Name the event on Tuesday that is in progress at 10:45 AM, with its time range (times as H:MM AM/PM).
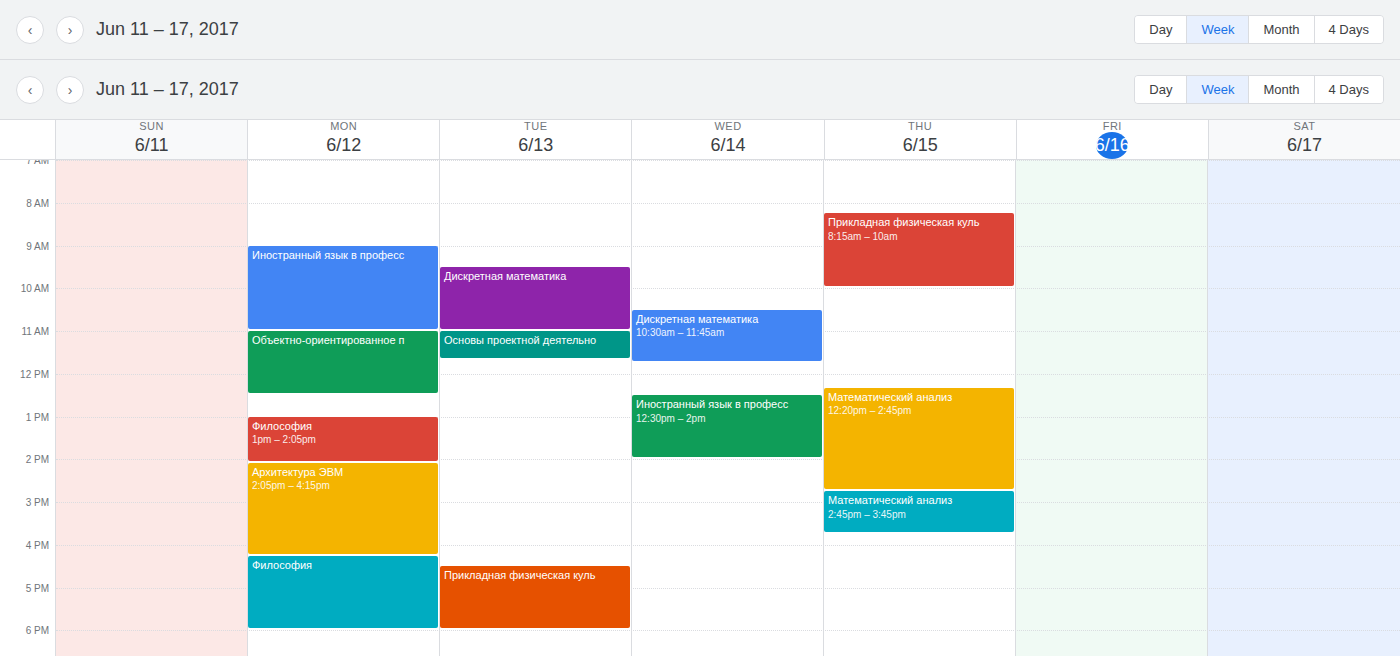
"Дискретная математика", 9:30 AM to 11:00 AM